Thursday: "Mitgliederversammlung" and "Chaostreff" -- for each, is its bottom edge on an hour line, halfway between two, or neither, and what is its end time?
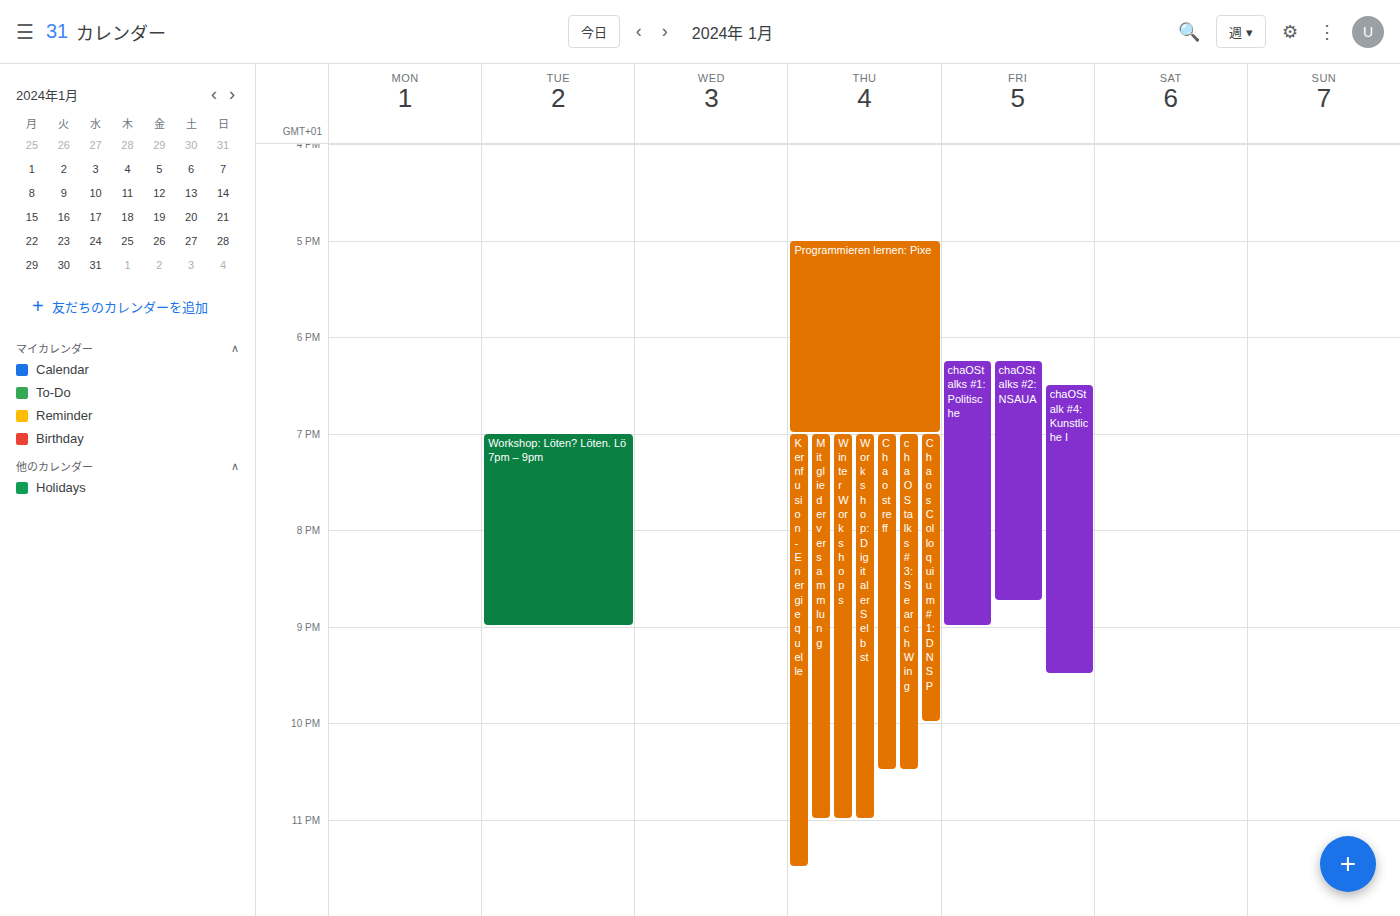
"Mitgliederversammlung": 11:00 PM, exactly on the 11 PM line. "Chaostreff": 10:30 PM, halfway between the 10 PM and 11 PM lines.